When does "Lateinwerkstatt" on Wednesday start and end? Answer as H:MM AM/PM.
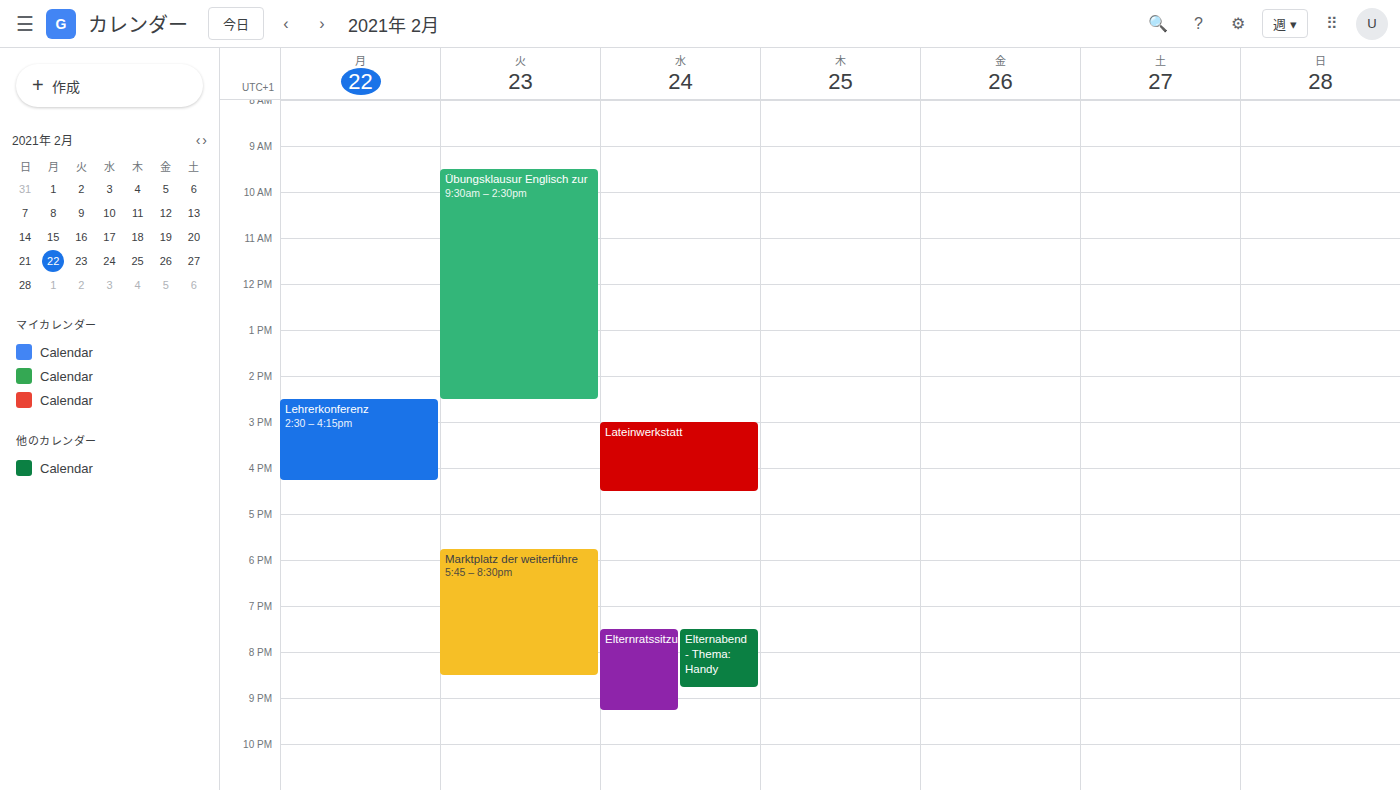
3:00 PM to 4:30 PM